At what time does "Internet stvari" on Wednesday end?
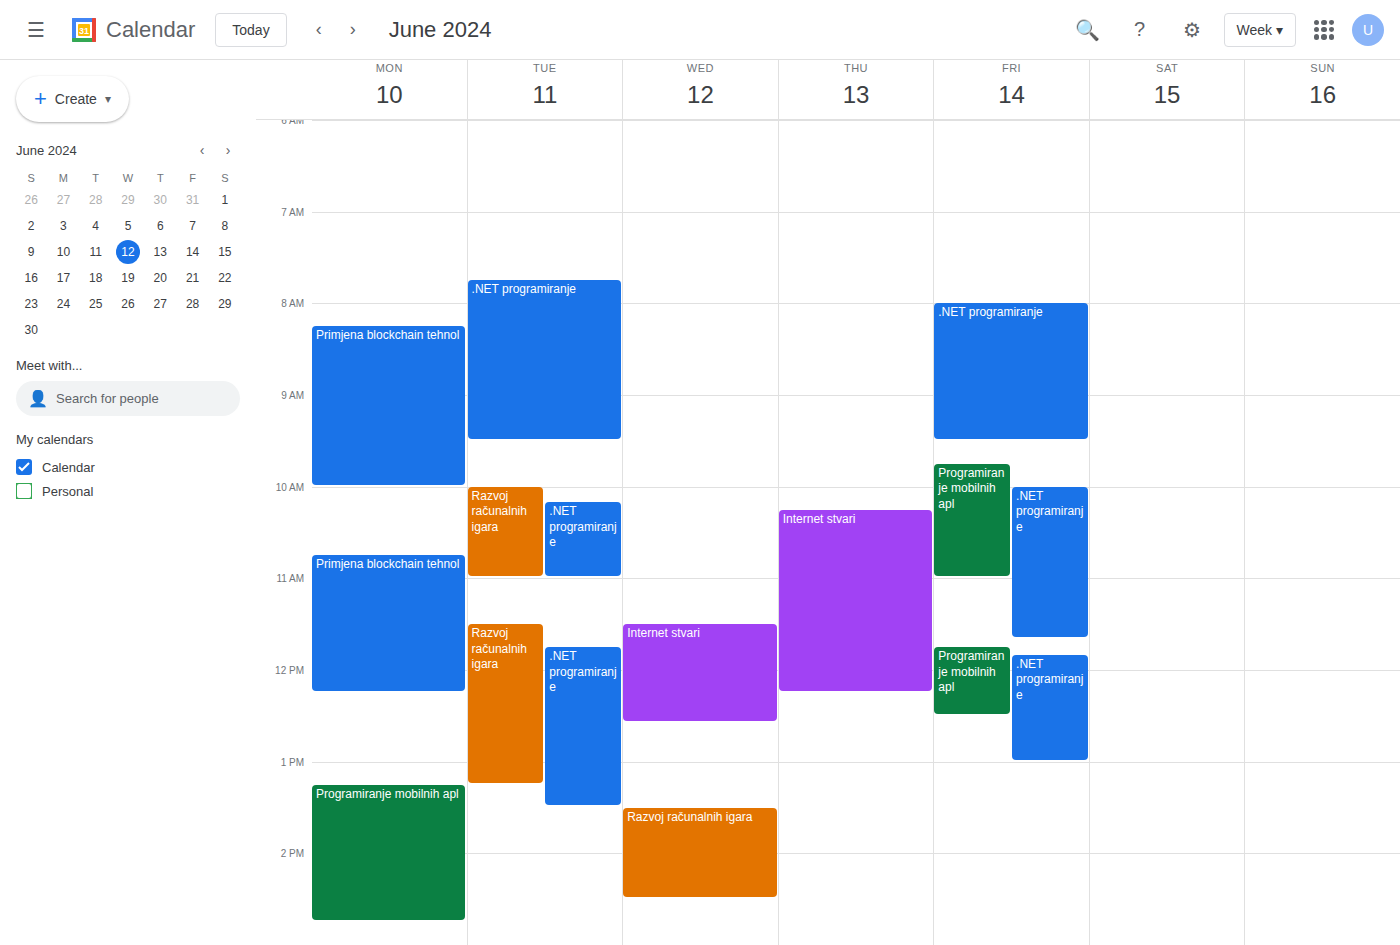
12:35 PM